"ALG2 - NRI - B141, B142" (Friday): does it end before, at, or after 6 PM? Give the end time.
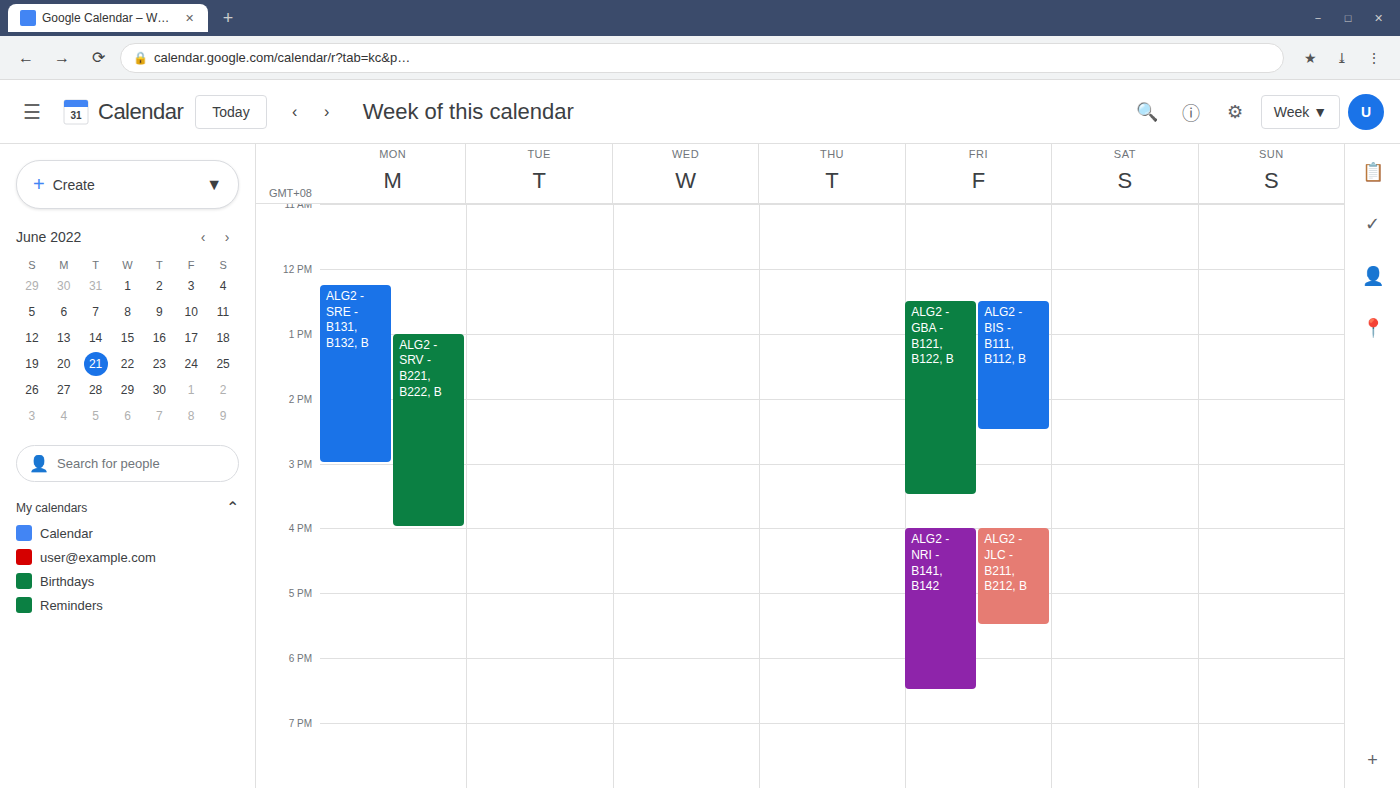
6:30 PM -- after 6 PM, 30 minutes below the 6 PM line.